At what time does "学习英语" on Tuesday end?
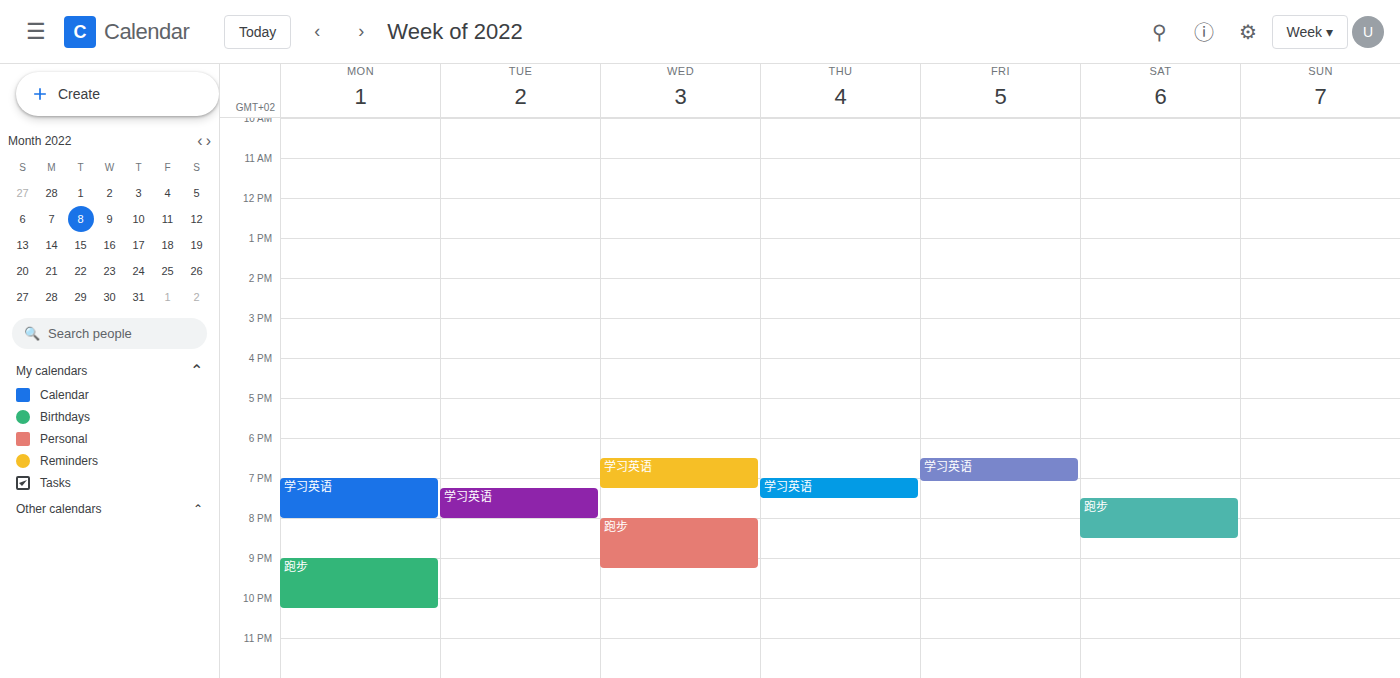
20:00